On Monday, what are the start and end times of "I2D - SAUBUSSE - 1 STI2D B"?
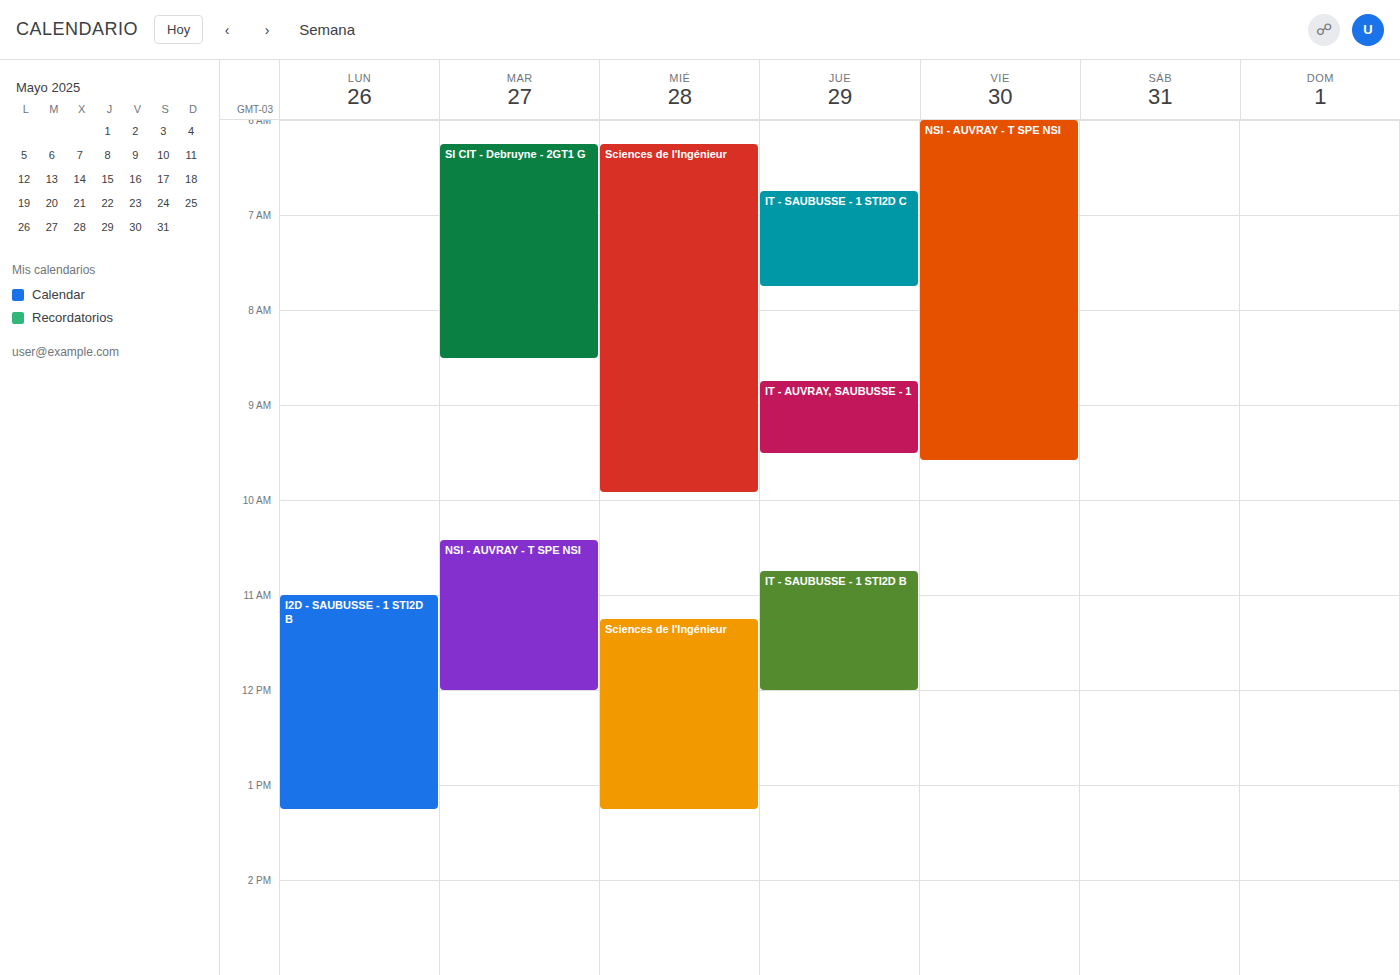
11:00 AM to 1:15 PM